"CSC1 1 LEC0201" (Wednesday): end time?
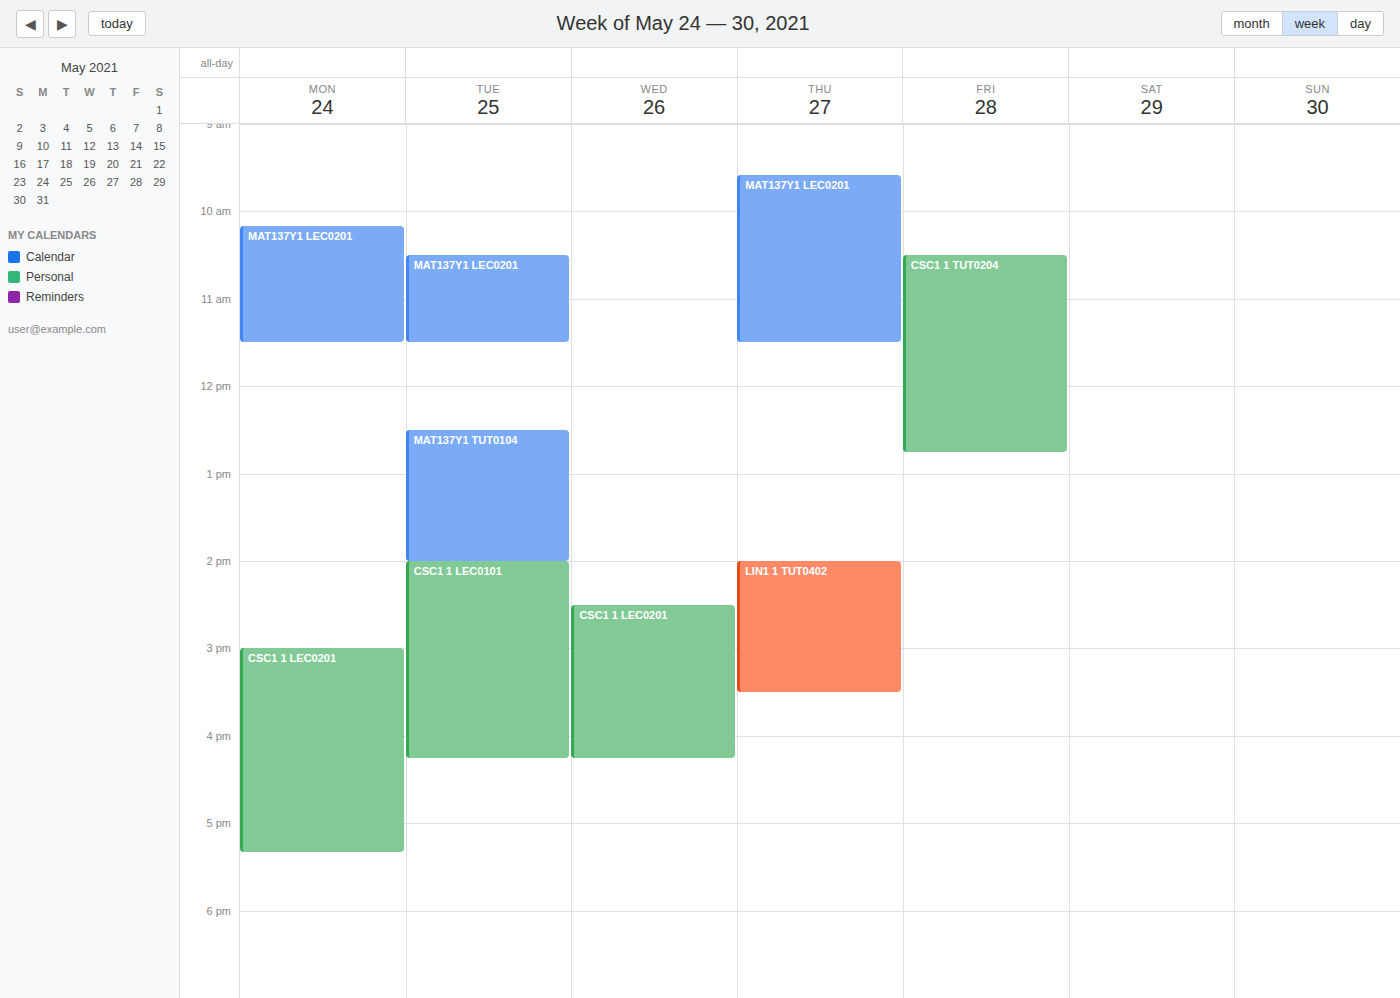
4:15 PM